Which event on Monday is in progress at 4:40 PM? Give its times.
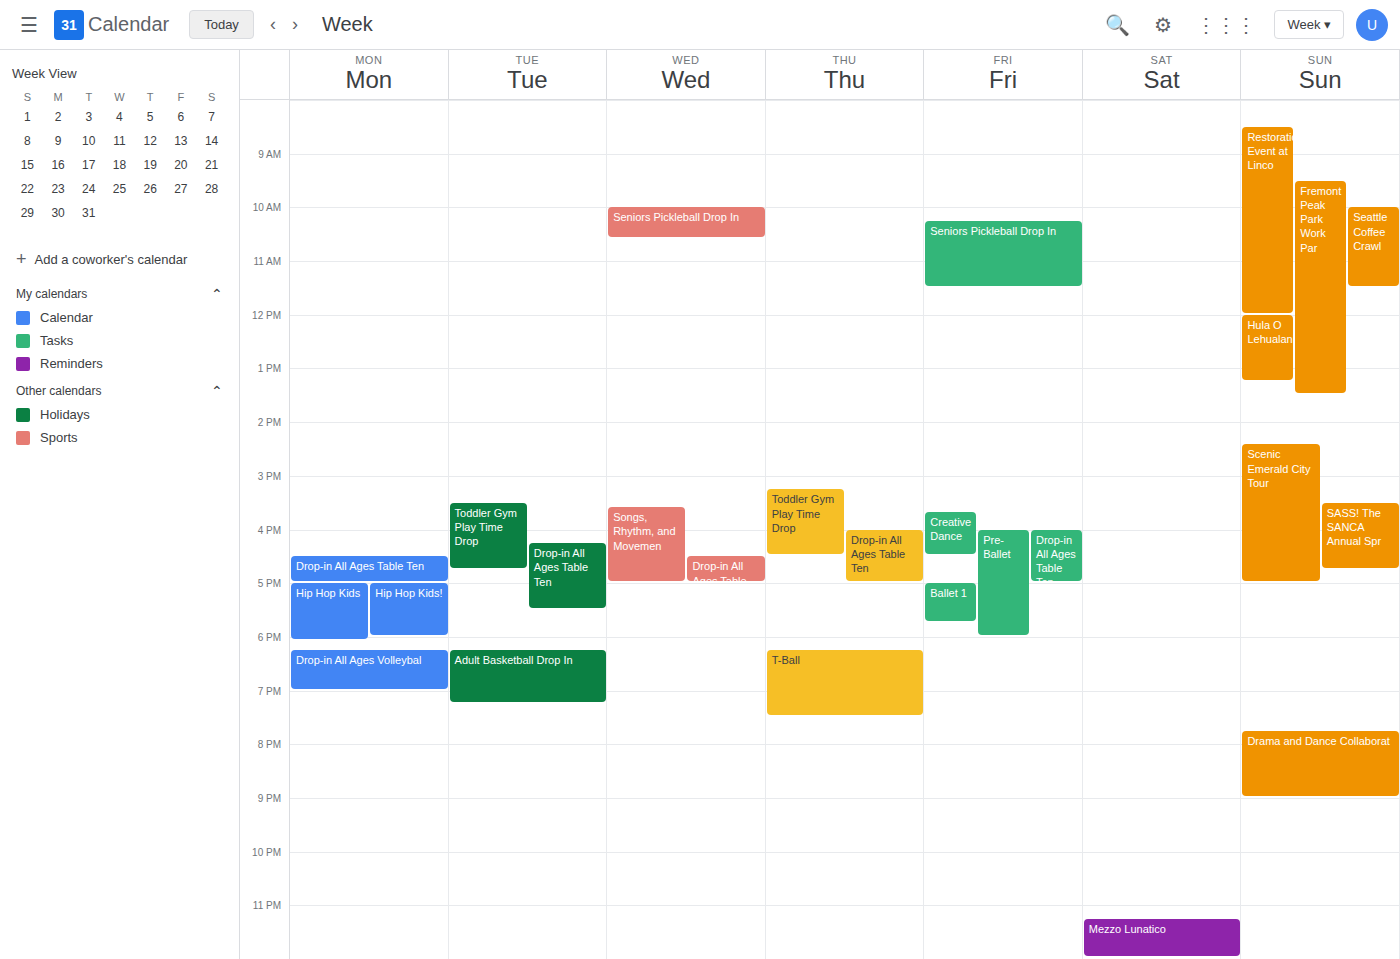
"Drop-in All Ages Table Ten", 4:30 PM to 5:00 PM